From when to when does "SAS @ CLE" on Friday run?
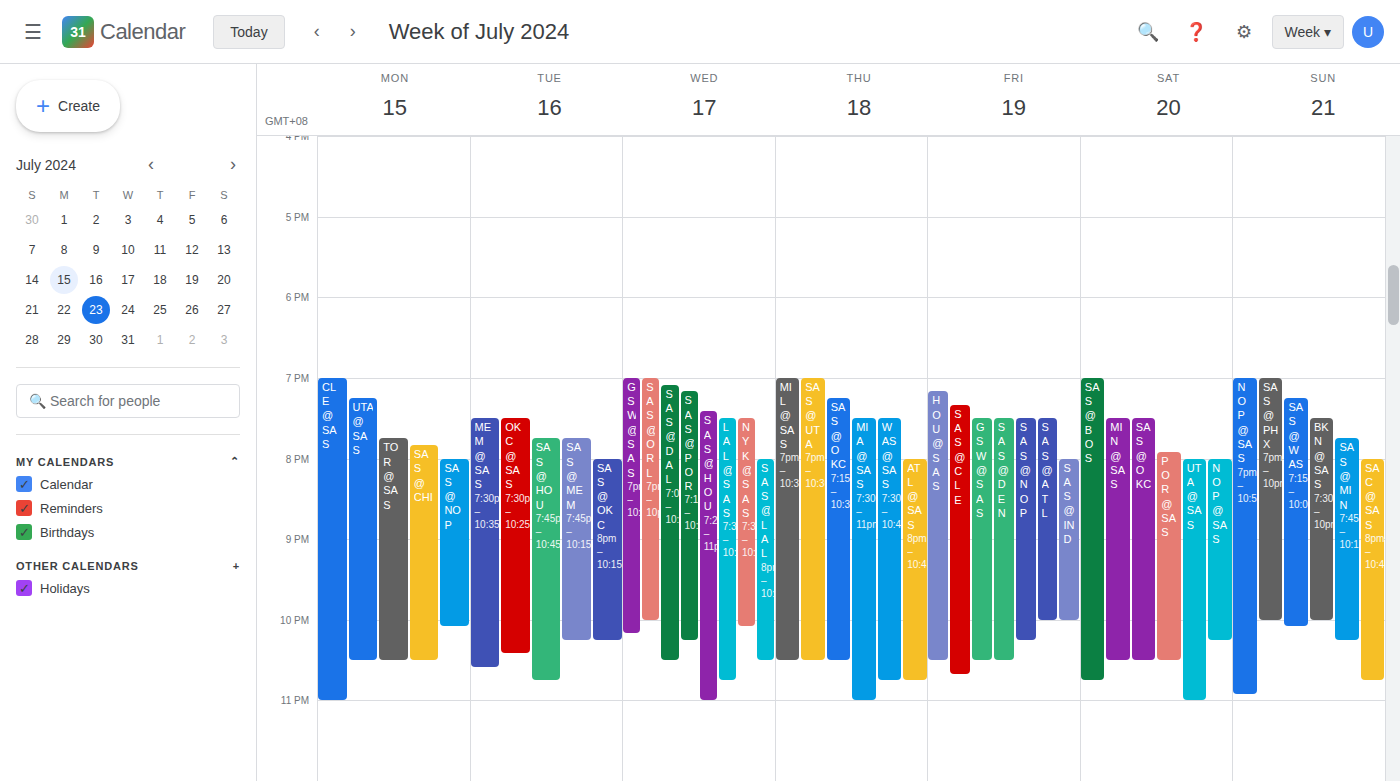
7:20 PM to 10:40 PM